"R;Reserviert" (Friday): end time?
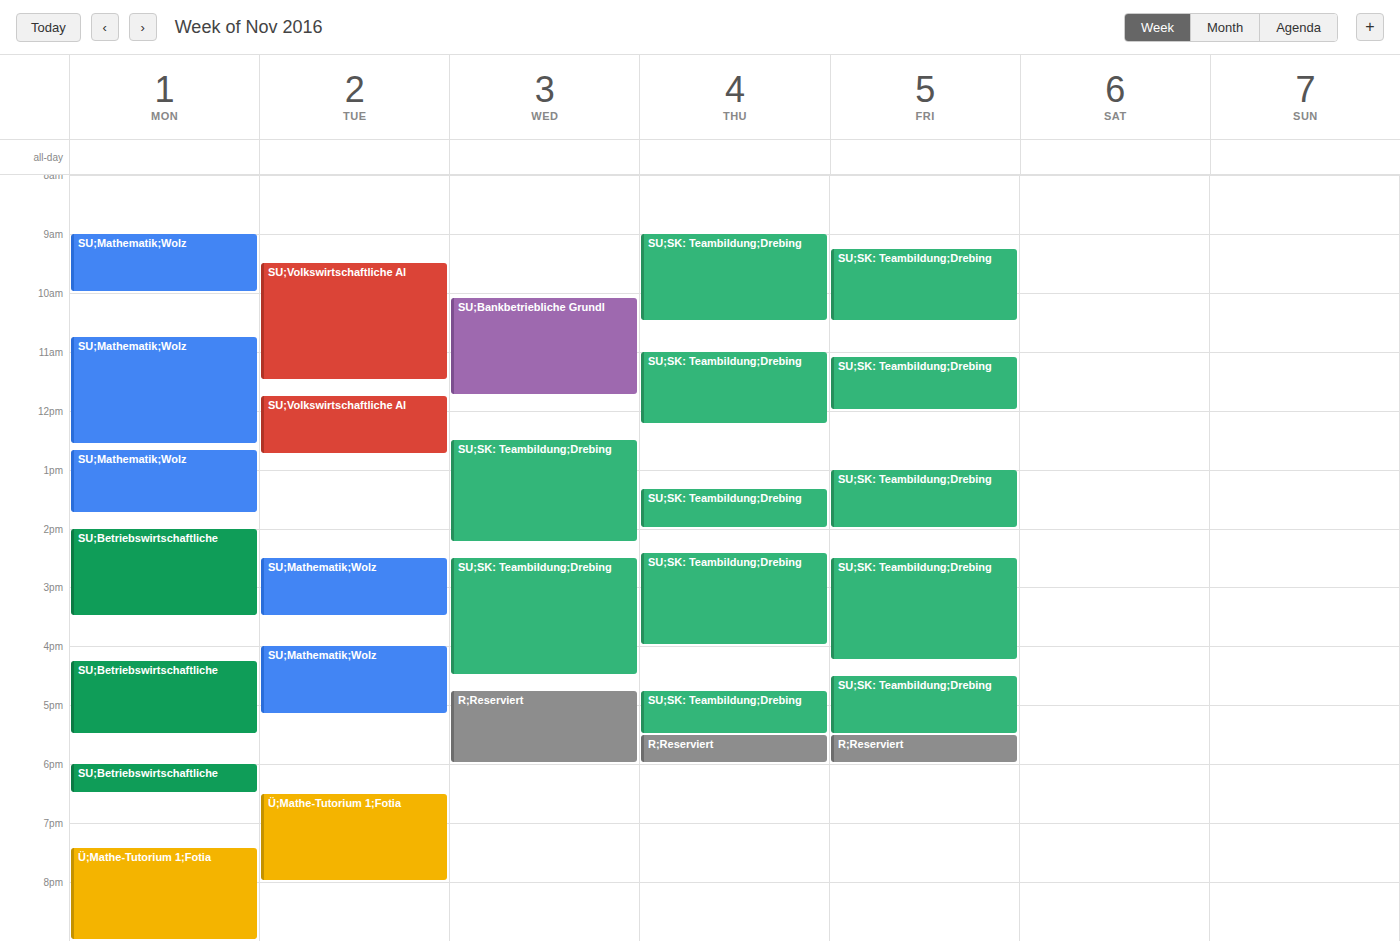
18:00